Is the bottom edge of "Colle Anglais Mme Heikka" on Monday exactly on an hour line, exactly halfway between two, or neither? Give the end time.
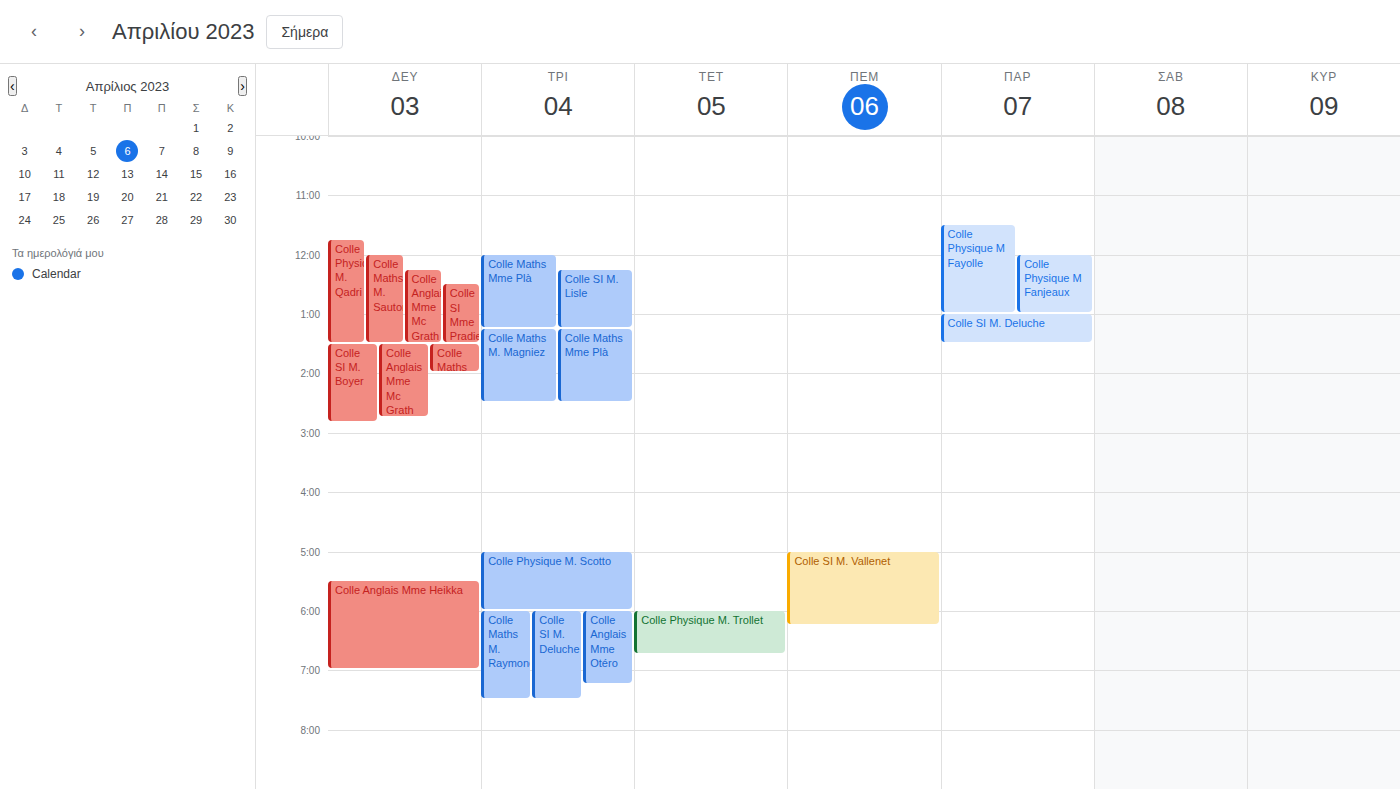
7:00 PM -- exactly on the 7 PM line.